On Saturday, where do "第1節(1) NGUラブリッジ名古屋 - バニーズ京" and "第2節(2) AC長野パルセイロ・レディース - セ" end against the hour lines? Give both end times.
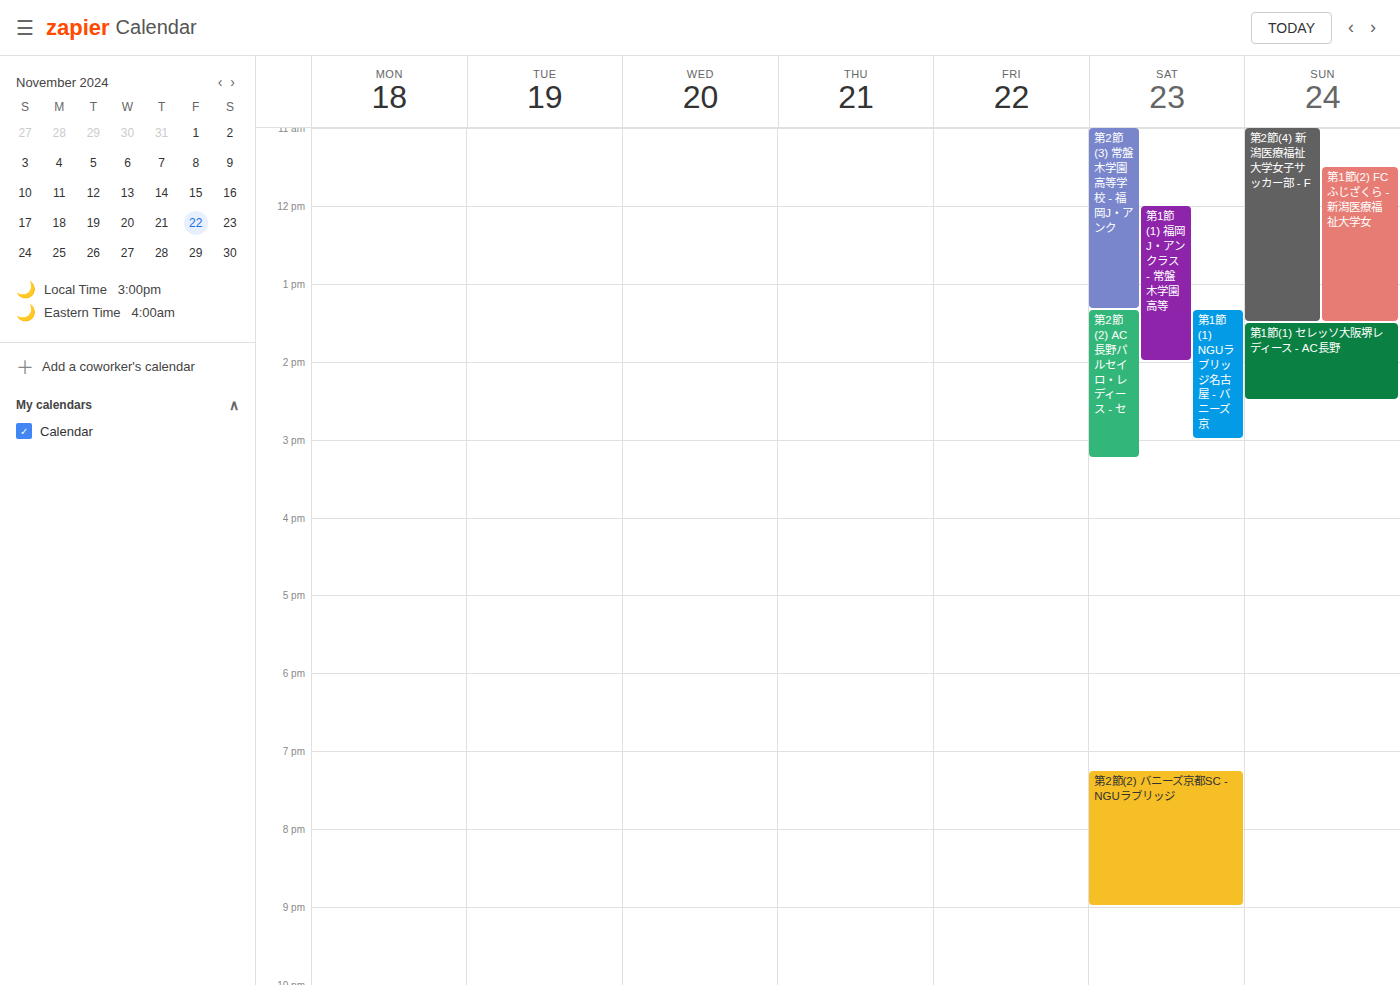
"第1節(1) NGUラブリッジ名古屋 - バニーズ京": 15:00, exactly on the 15:00 line. "第2節(2) AC長野パルセイロ・レディース - セ": 15:15, neither: a quarter of the way from the 15:00 line to the 16:00 line.